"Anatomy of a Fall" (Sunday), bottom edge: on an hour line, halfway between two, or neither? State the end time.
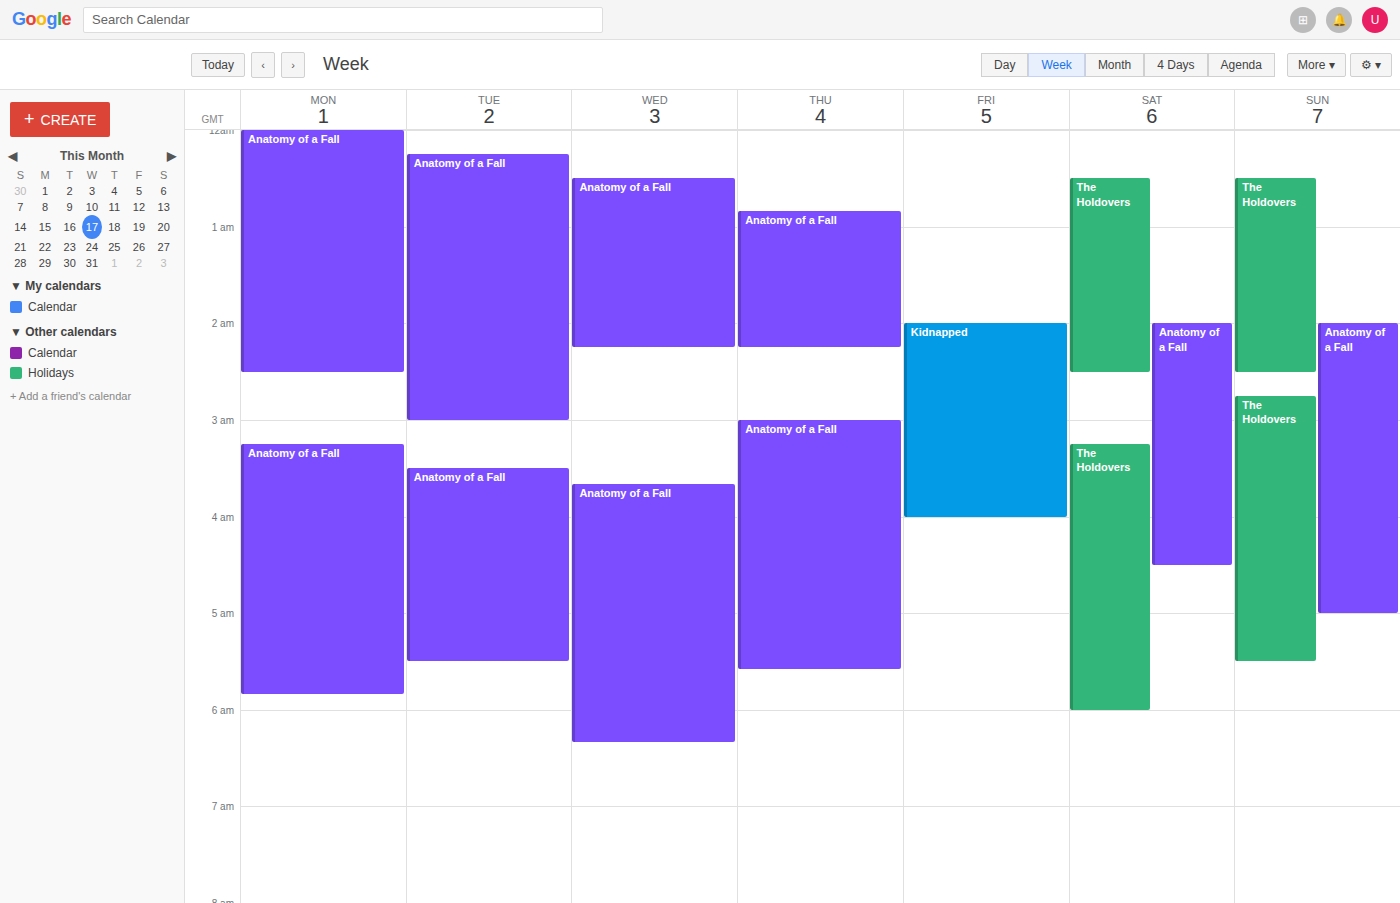
5:00 AM -- exactly on the 5 AM line.